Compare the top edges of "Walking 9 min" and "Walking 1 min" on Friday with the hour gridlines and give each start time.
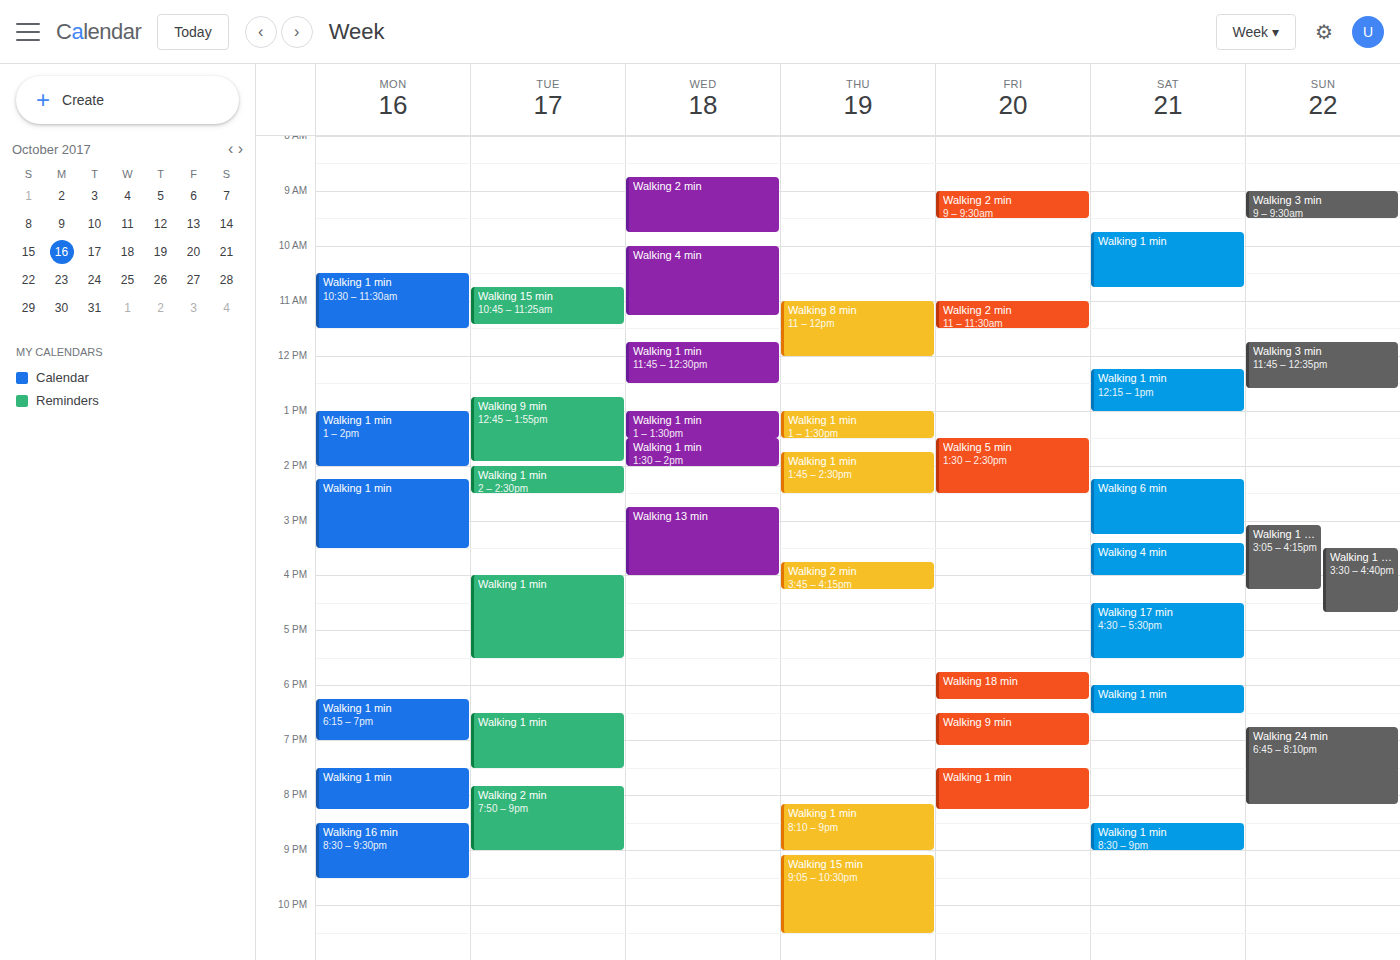
"Walking 9 min": 6:30 PM, halfway between the 6 PM and 7 PM lines. "Walking 1 min": 7:30 PM, halfway between the 7 PM and 8 PM lines.